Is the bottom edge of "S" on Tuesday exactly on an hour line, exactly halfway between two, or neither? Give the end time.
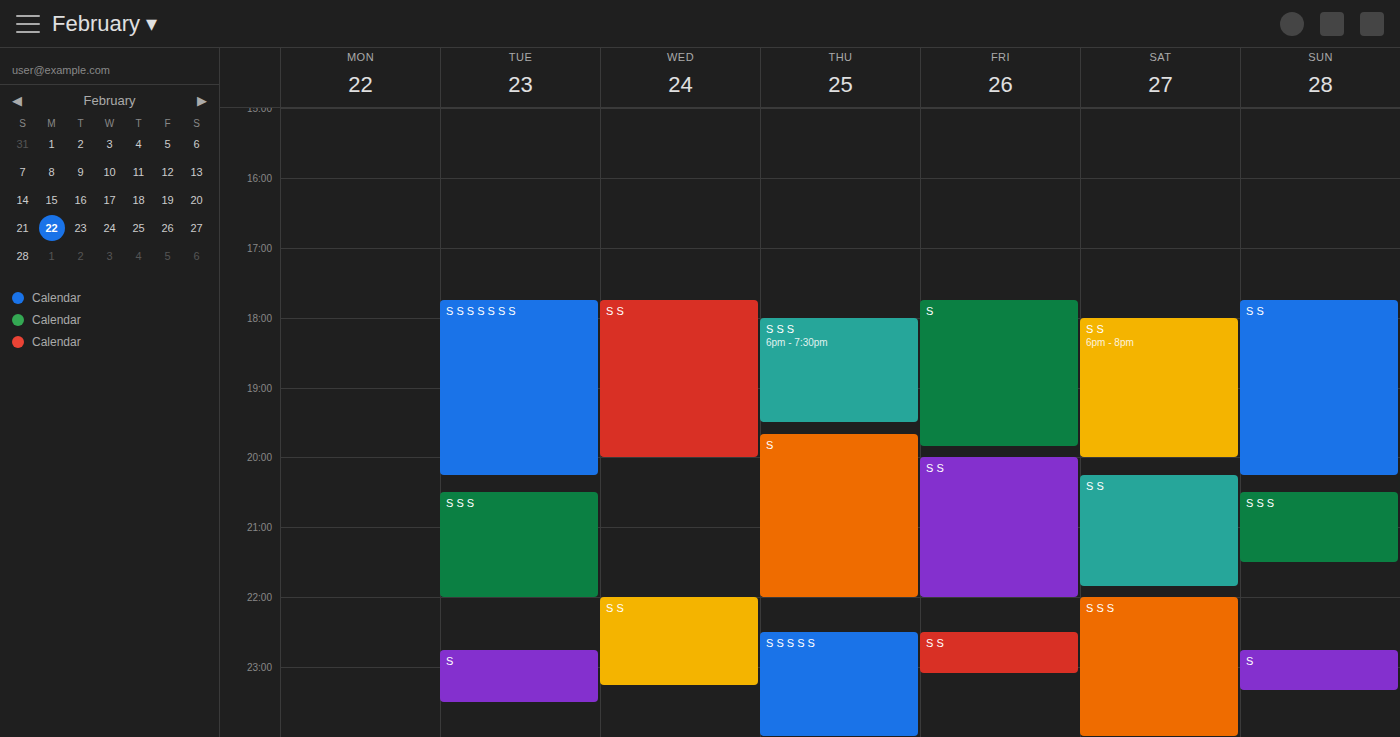
11:30 PM -- halfway between the 11 PM and 12 AM lines.